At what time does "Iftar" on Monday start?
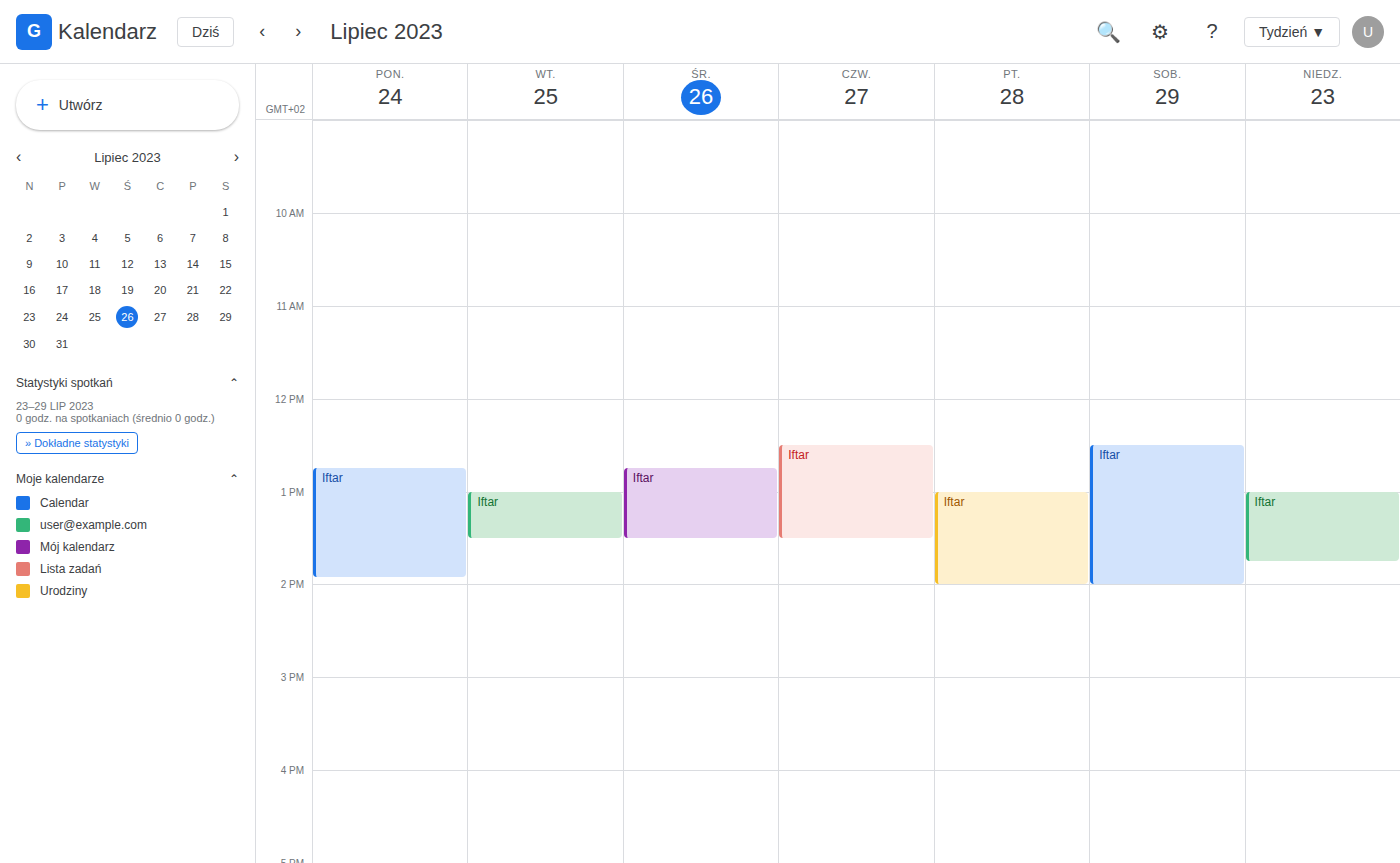
12:45